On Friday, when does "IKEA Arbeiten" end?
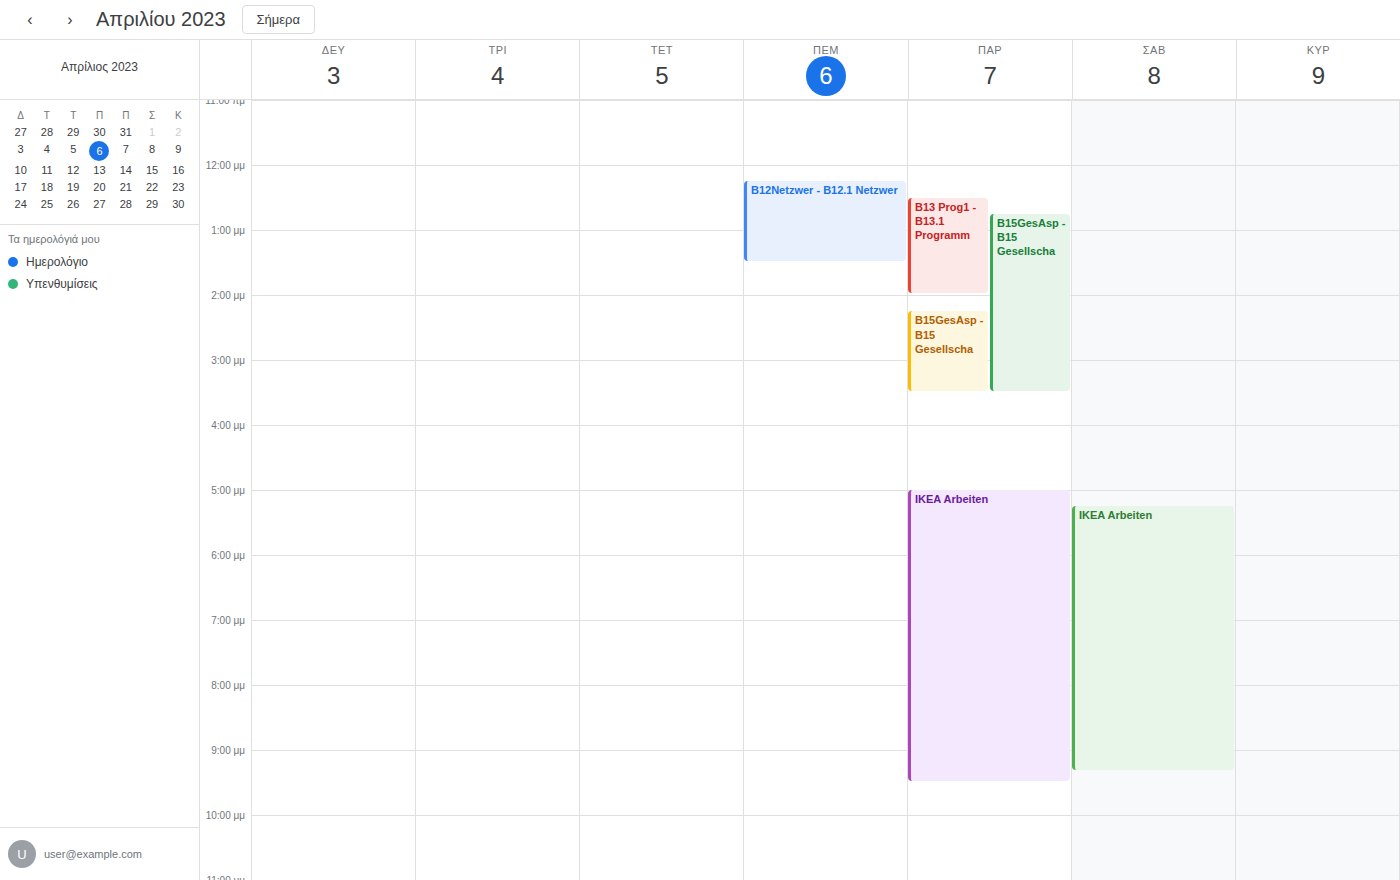
9:30 PM